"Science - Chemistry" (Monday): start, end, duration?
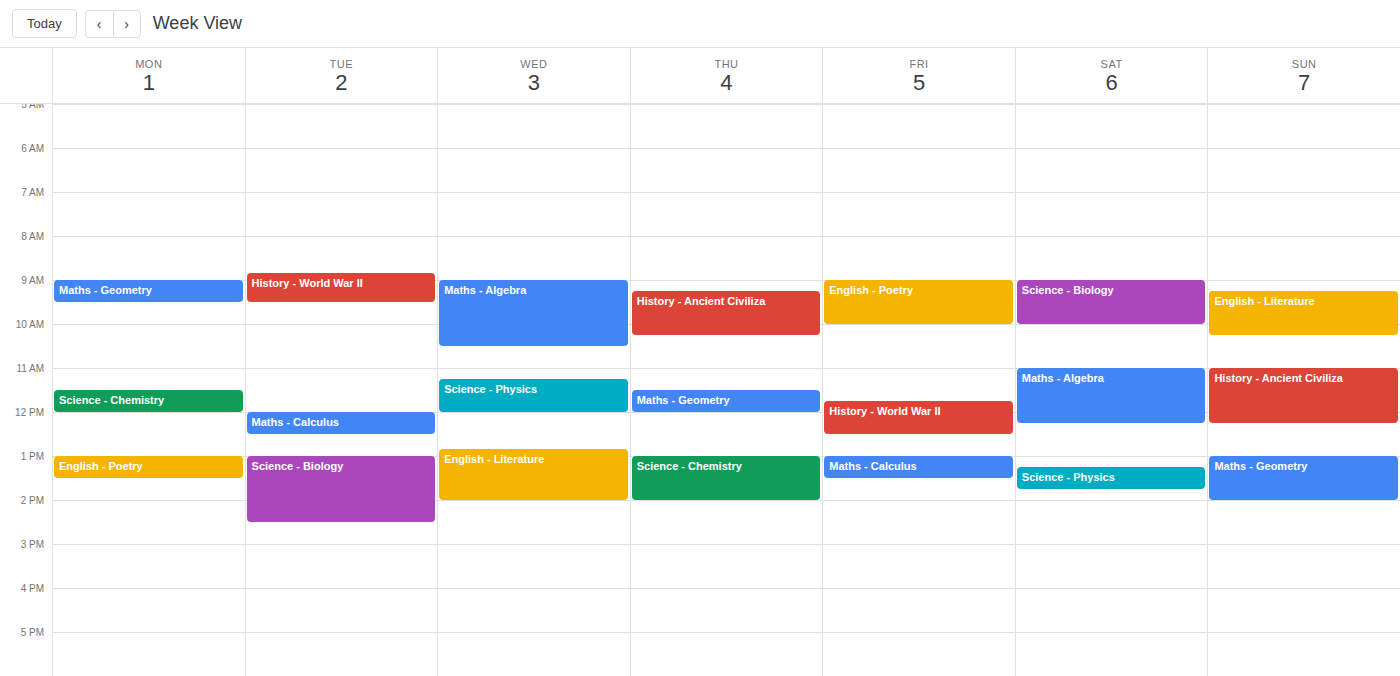
11:30 to 12:00, 30 minutes